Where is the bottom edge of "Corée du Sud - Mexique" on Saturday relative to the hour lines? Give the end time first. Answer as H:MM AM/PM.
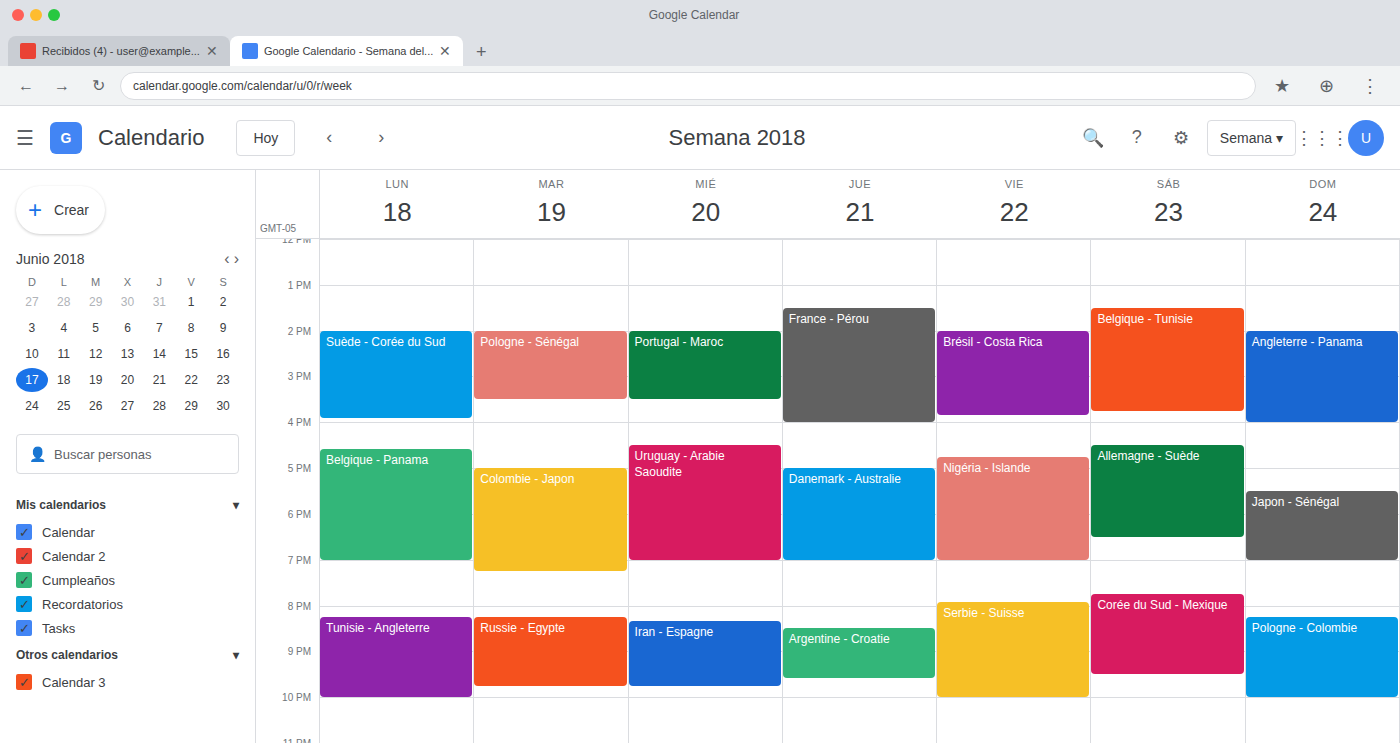
9:30 PM -- halfway between the 9 PM and 10 PM lines.